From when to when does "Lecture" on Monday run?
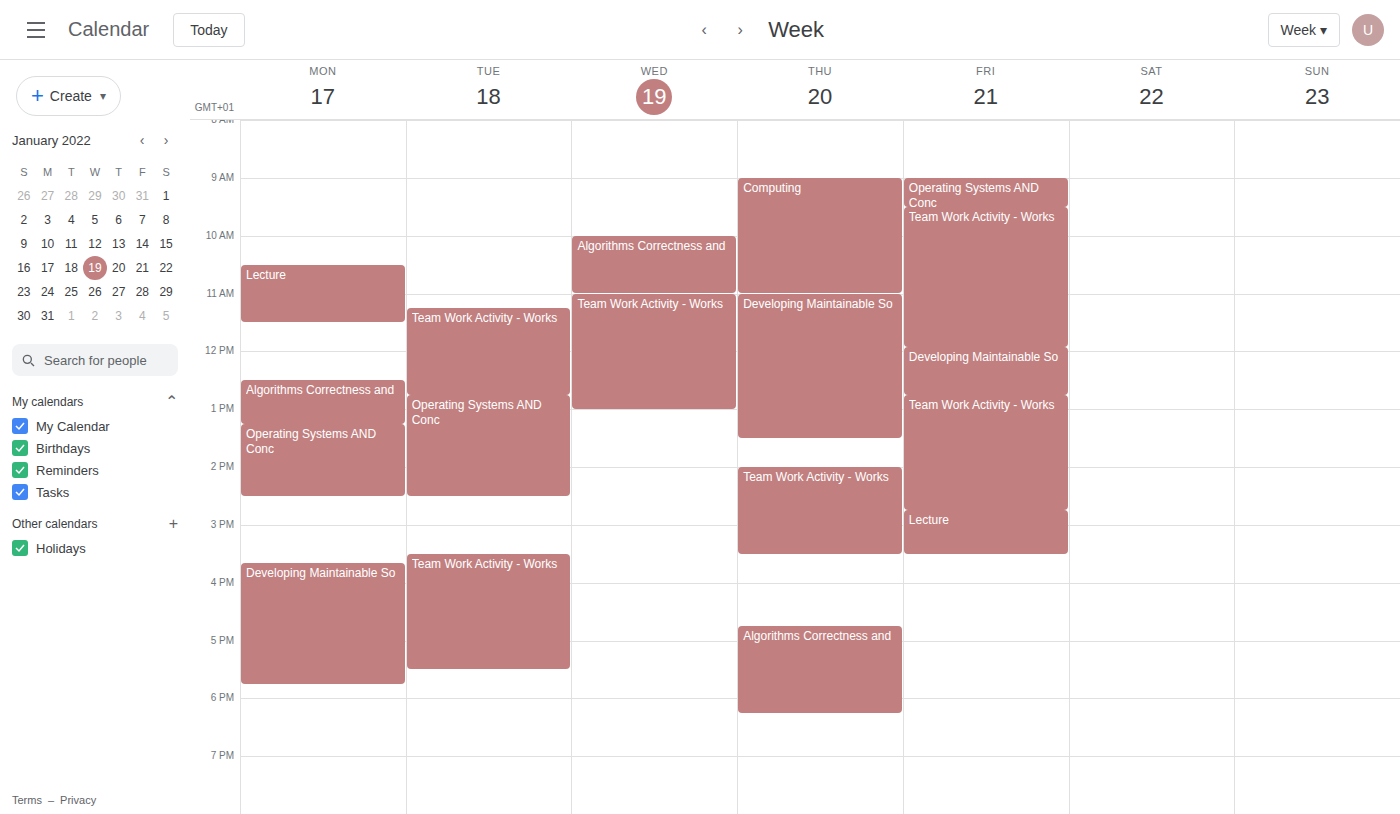
10:30 AM to 11:30 AM